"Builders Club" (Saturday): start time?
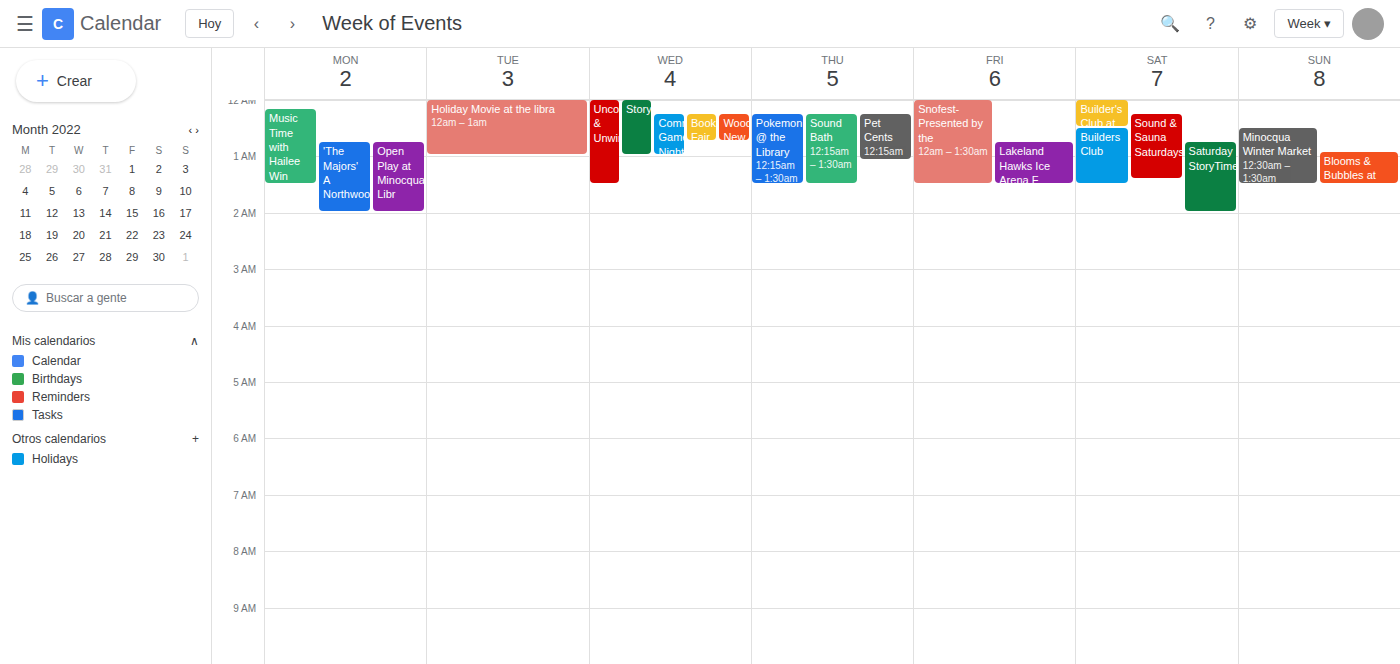
00:30